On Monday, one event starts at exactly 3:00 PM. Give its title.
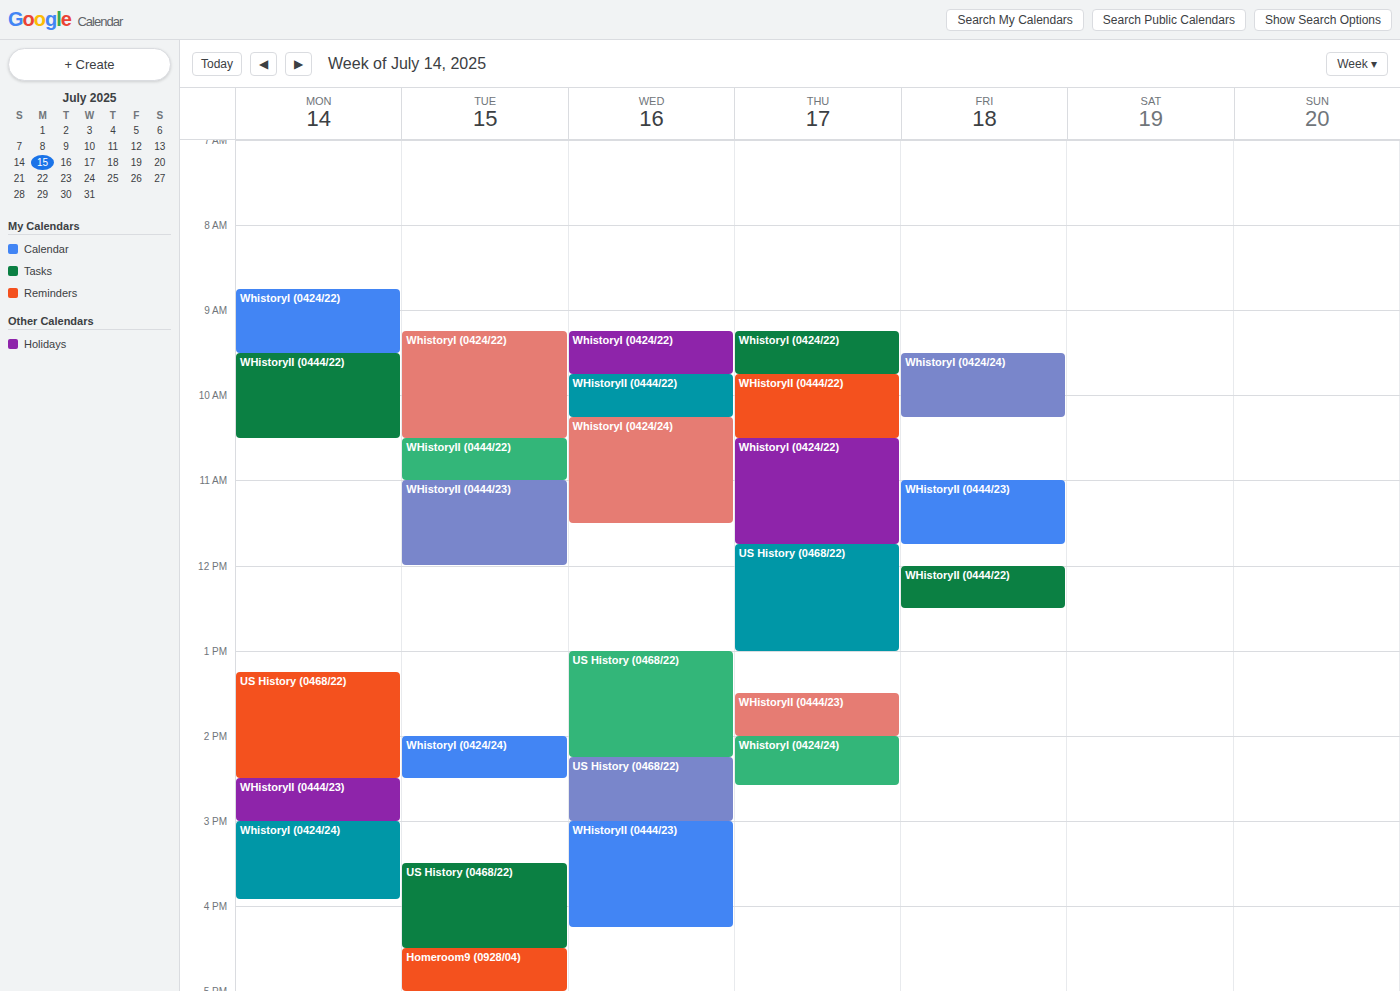
"WhistoryI (0424/24)"